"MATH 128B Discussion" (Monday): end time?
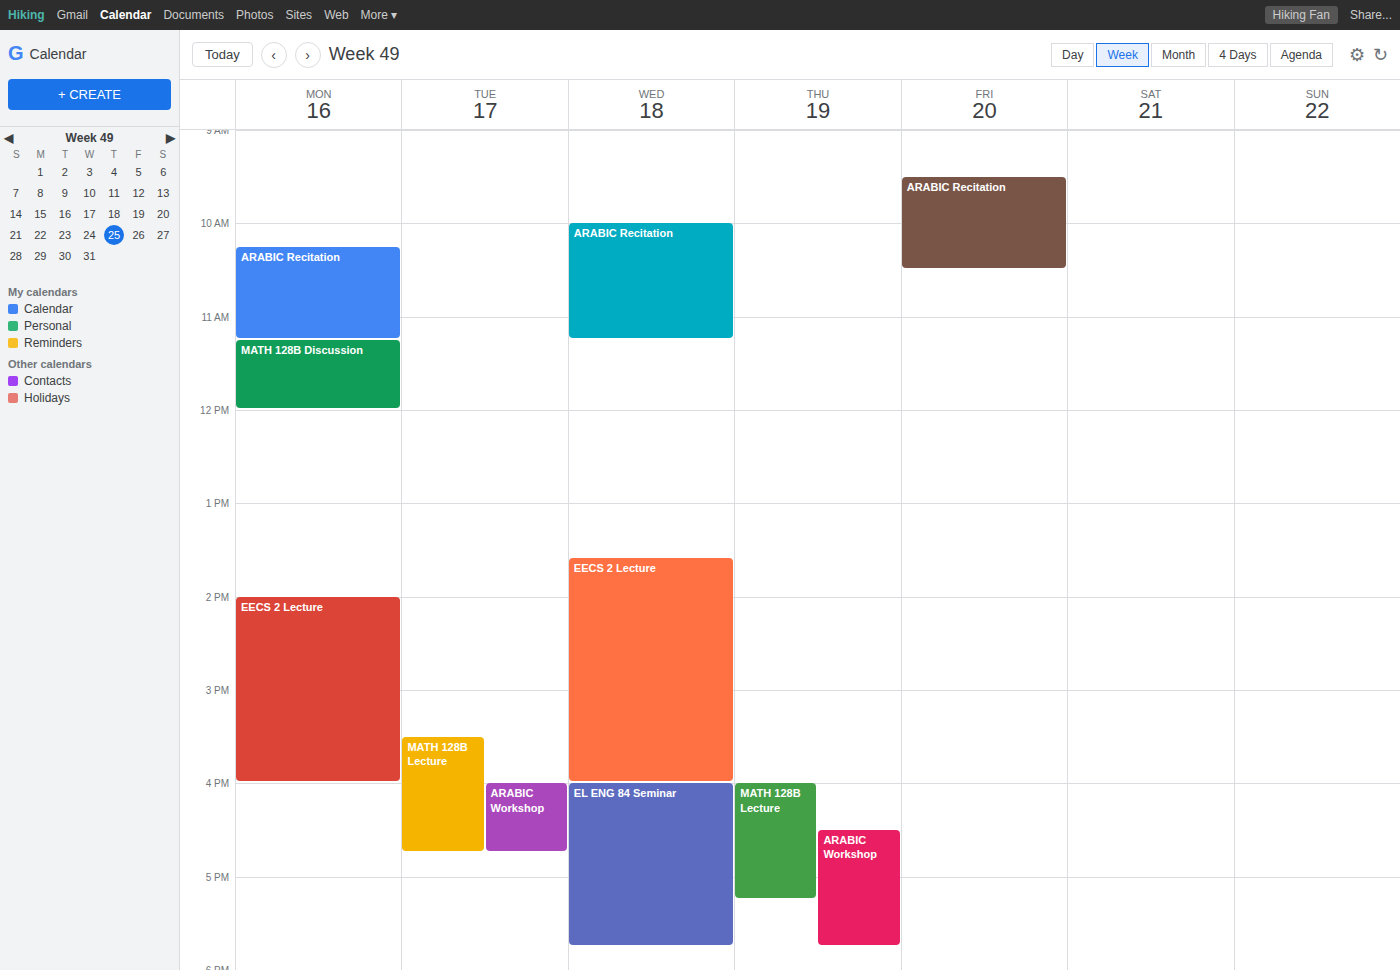
12:00